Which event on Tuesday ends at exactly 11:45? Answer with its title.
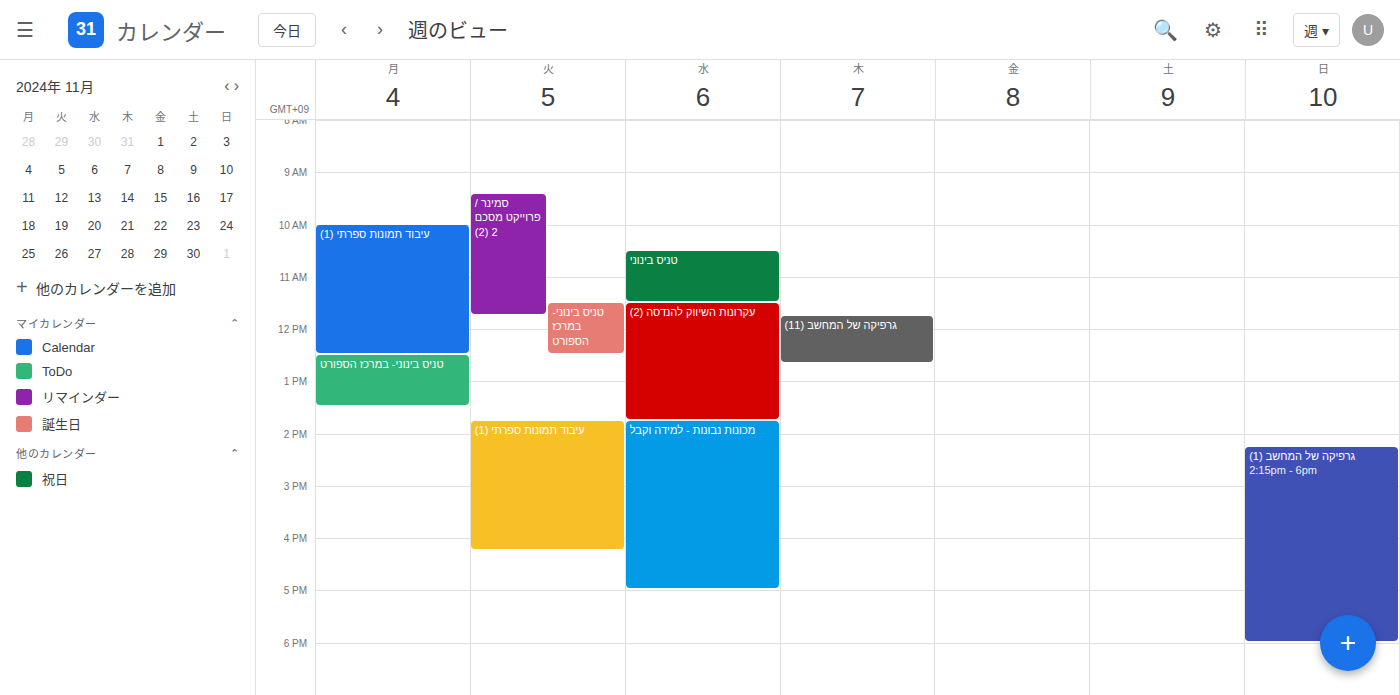
"סמינר / פרוייקט מסכם 2 (2)"